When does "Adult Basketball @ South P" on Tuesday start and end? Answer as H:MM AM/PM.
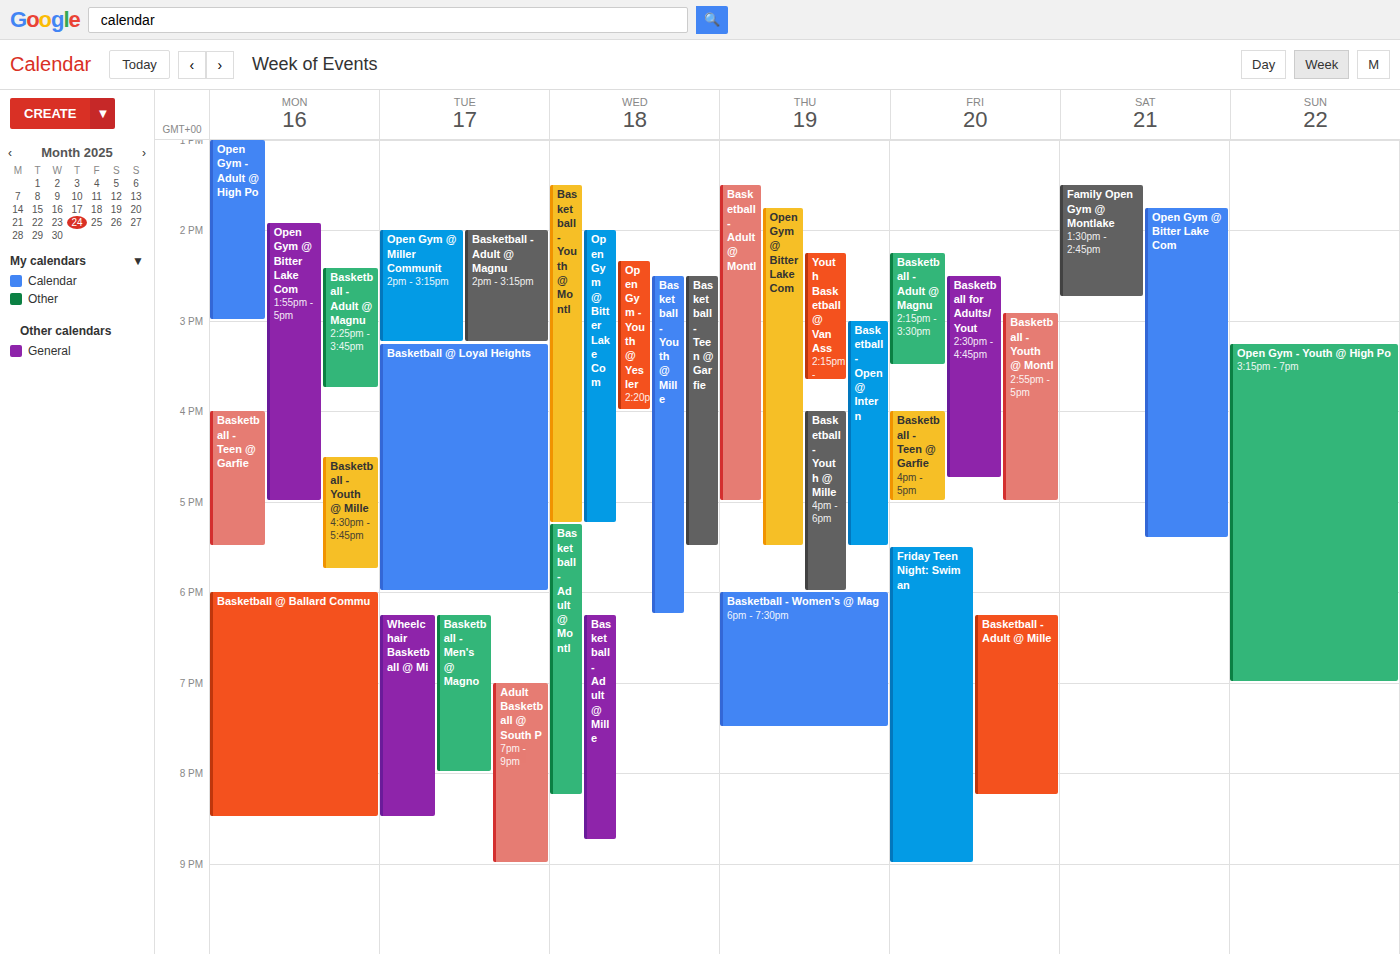
7:00 PM to 9:00 PM